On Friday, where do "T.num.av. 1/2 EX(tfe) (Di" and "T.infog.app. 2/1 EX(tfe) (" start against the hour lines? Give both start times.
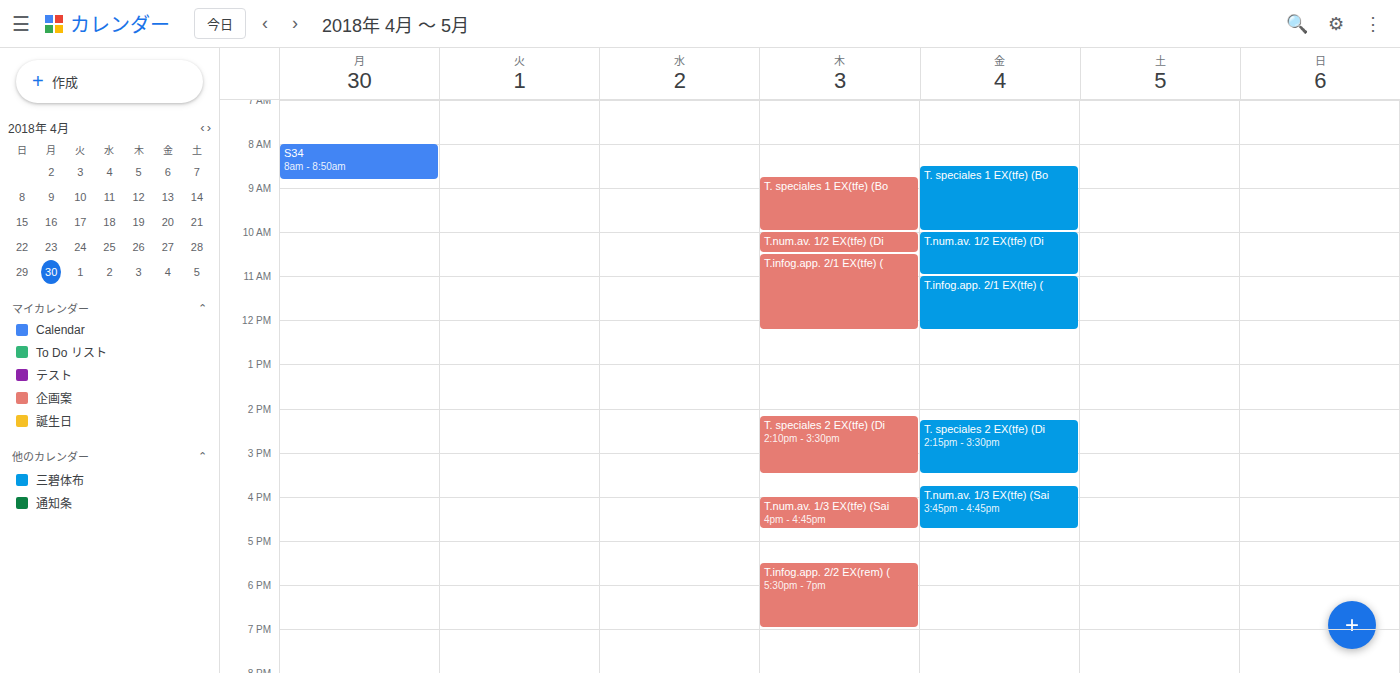
"T.num.av. 1/2 EX(tfe) (Di": 10:00 AM, exactly on the 10 AM line. "T.infog.app. 2/1 EX(tfe) (": 11:00 AM, exactly on the 11 AM line.